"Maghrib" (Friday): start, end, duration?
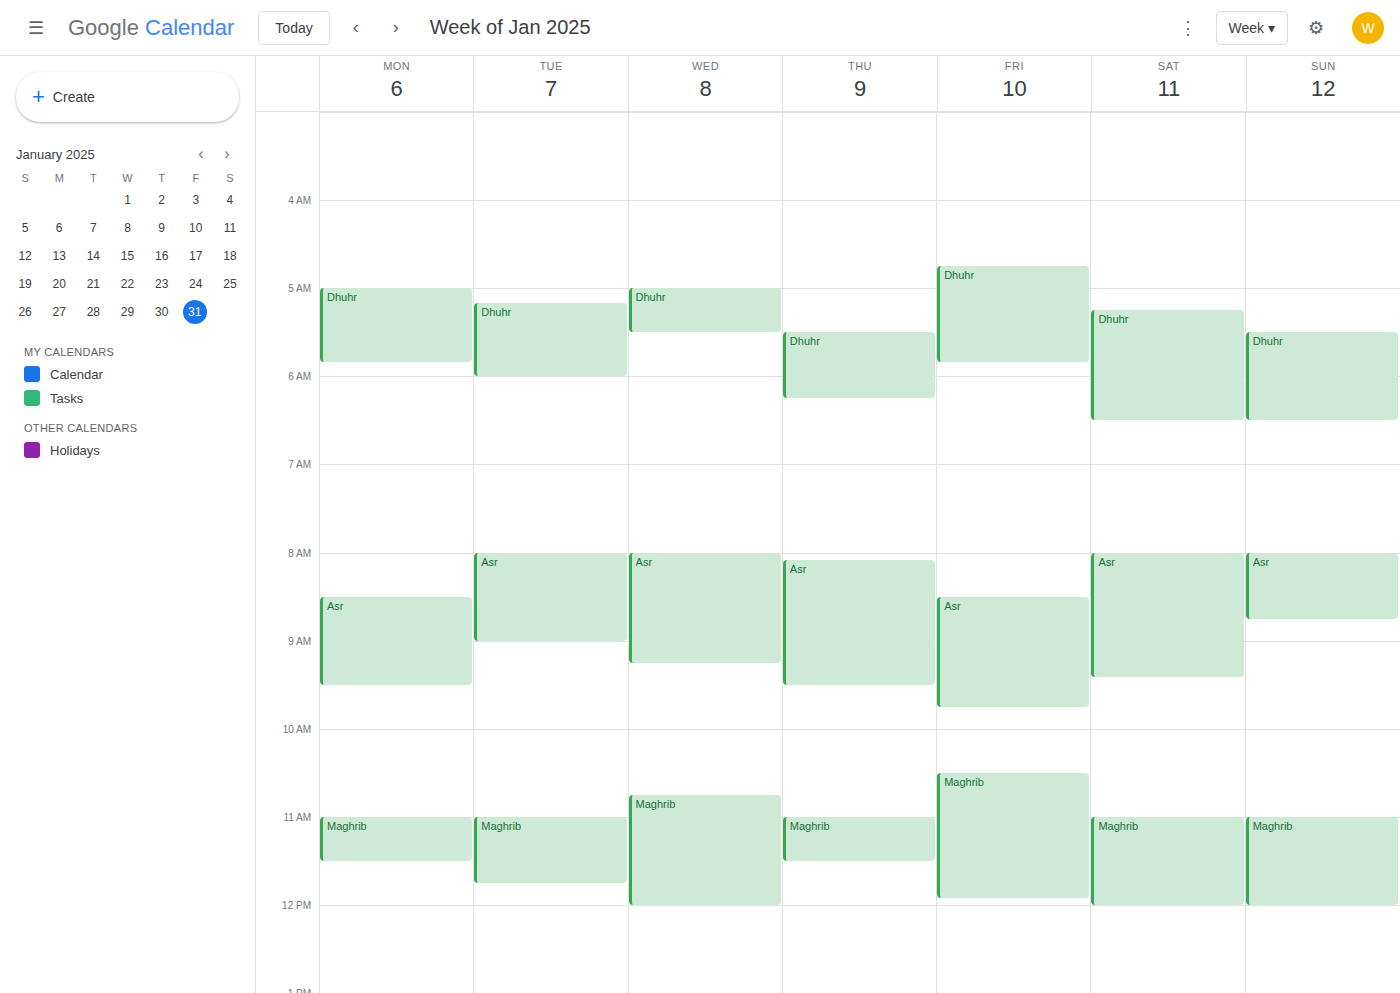
10:30 AM to 11:55 AM, 1 hour 25 minutes